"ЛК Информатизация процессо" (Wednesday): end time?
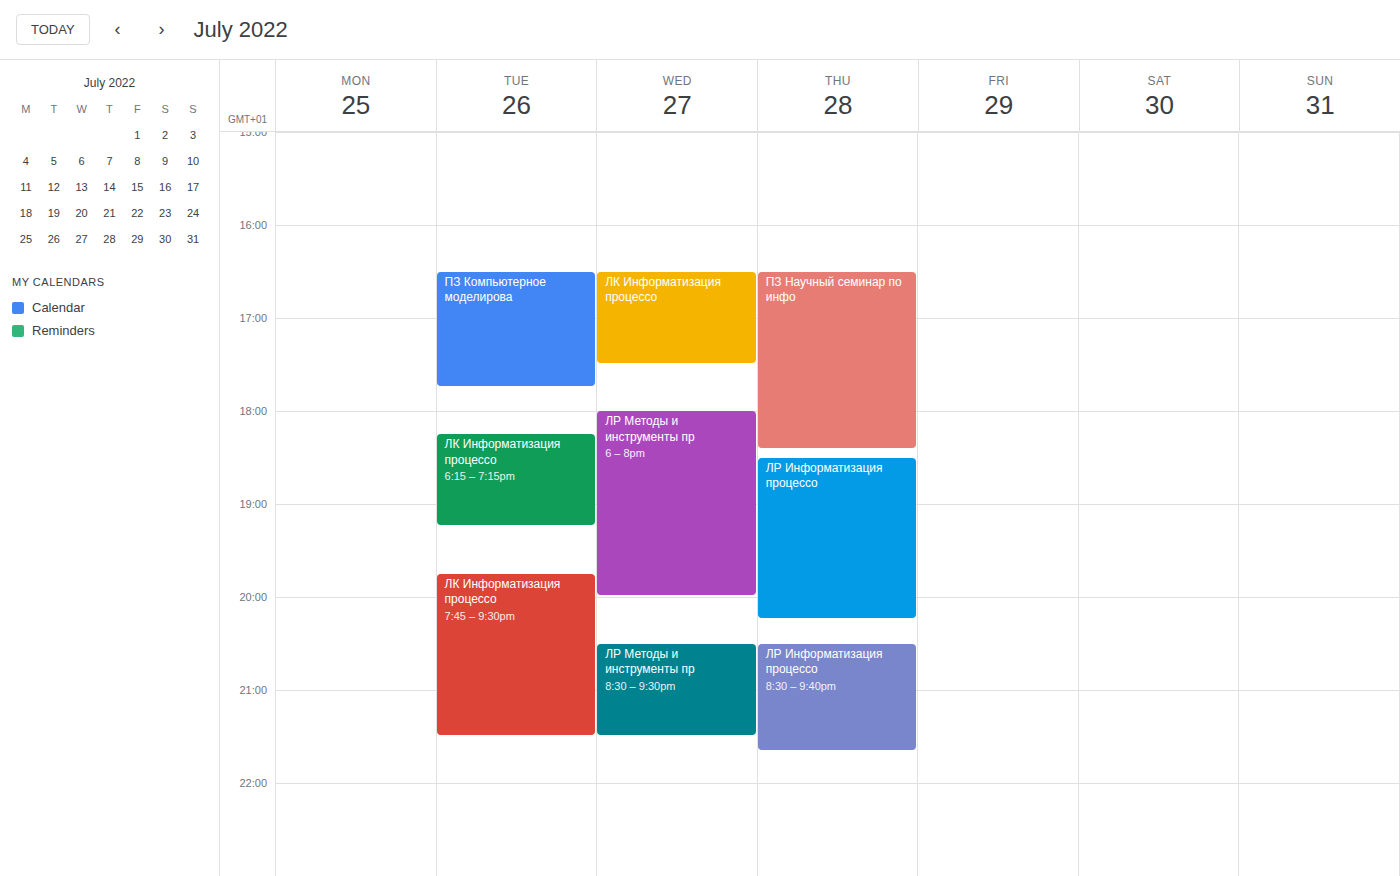
17:30